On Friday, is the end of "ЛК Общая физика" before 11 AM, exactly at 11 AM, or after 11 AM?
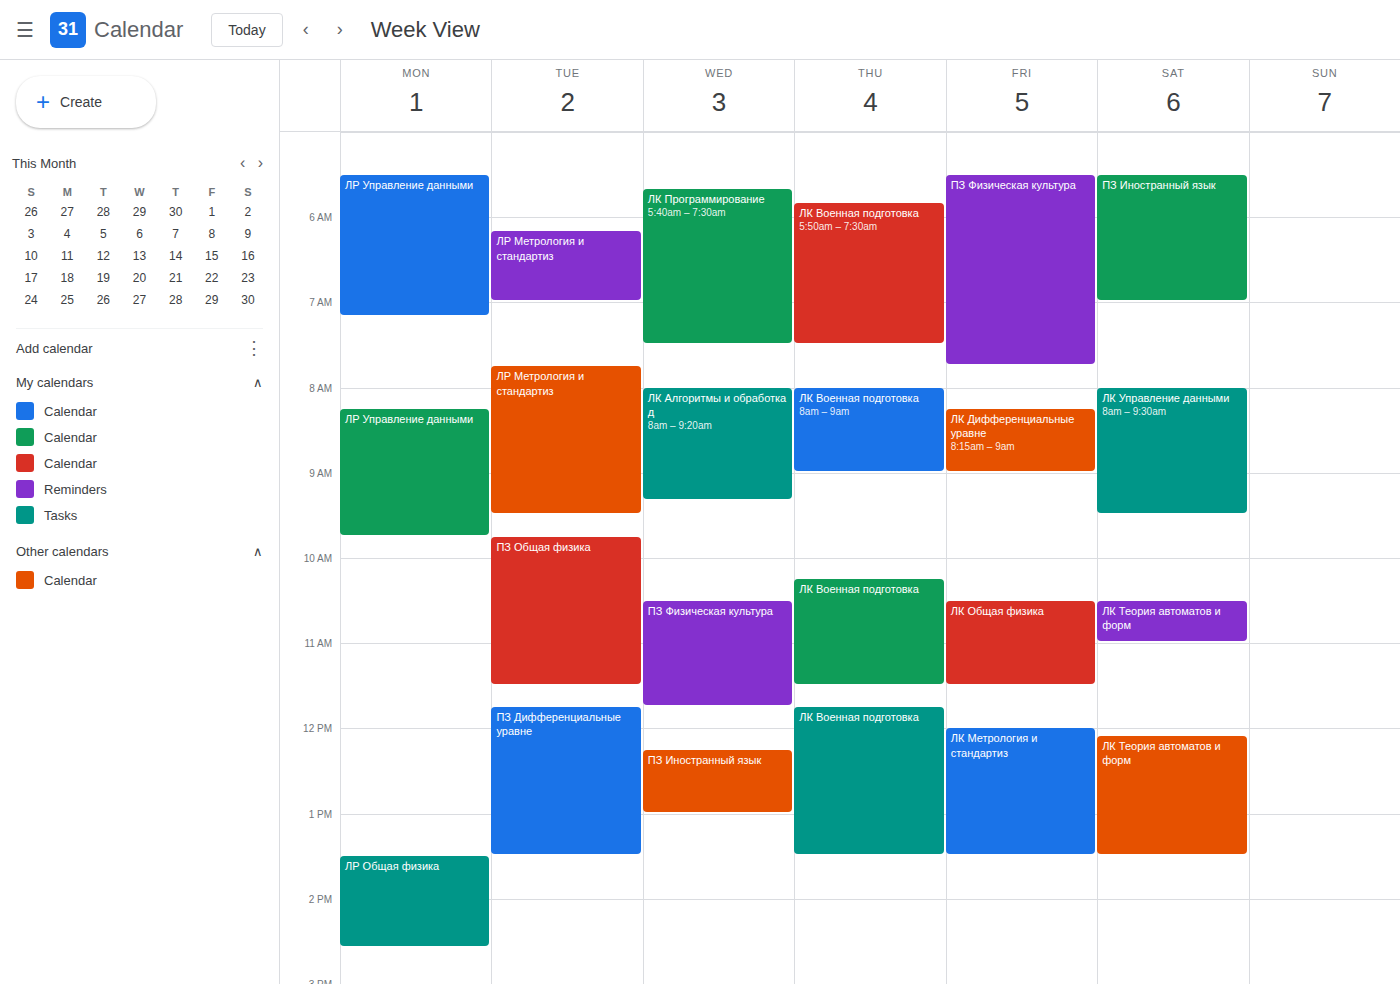
11:30 AM -- after 11 AM, 30 minutes below the 11 AM line.